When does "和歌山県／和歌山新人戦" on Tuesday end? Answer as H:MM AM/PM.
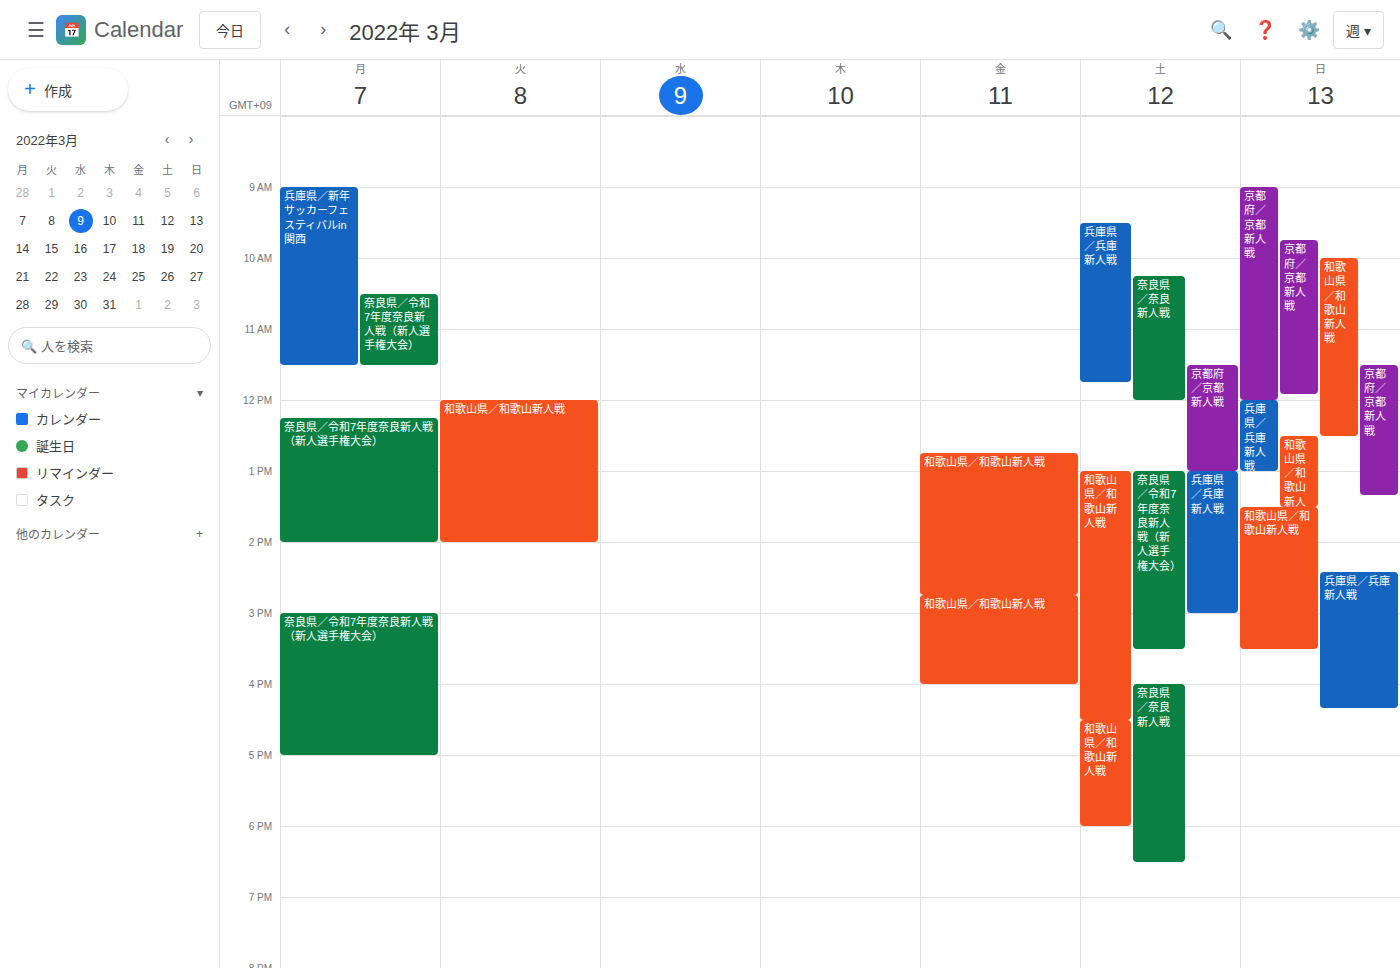
2:00 PM